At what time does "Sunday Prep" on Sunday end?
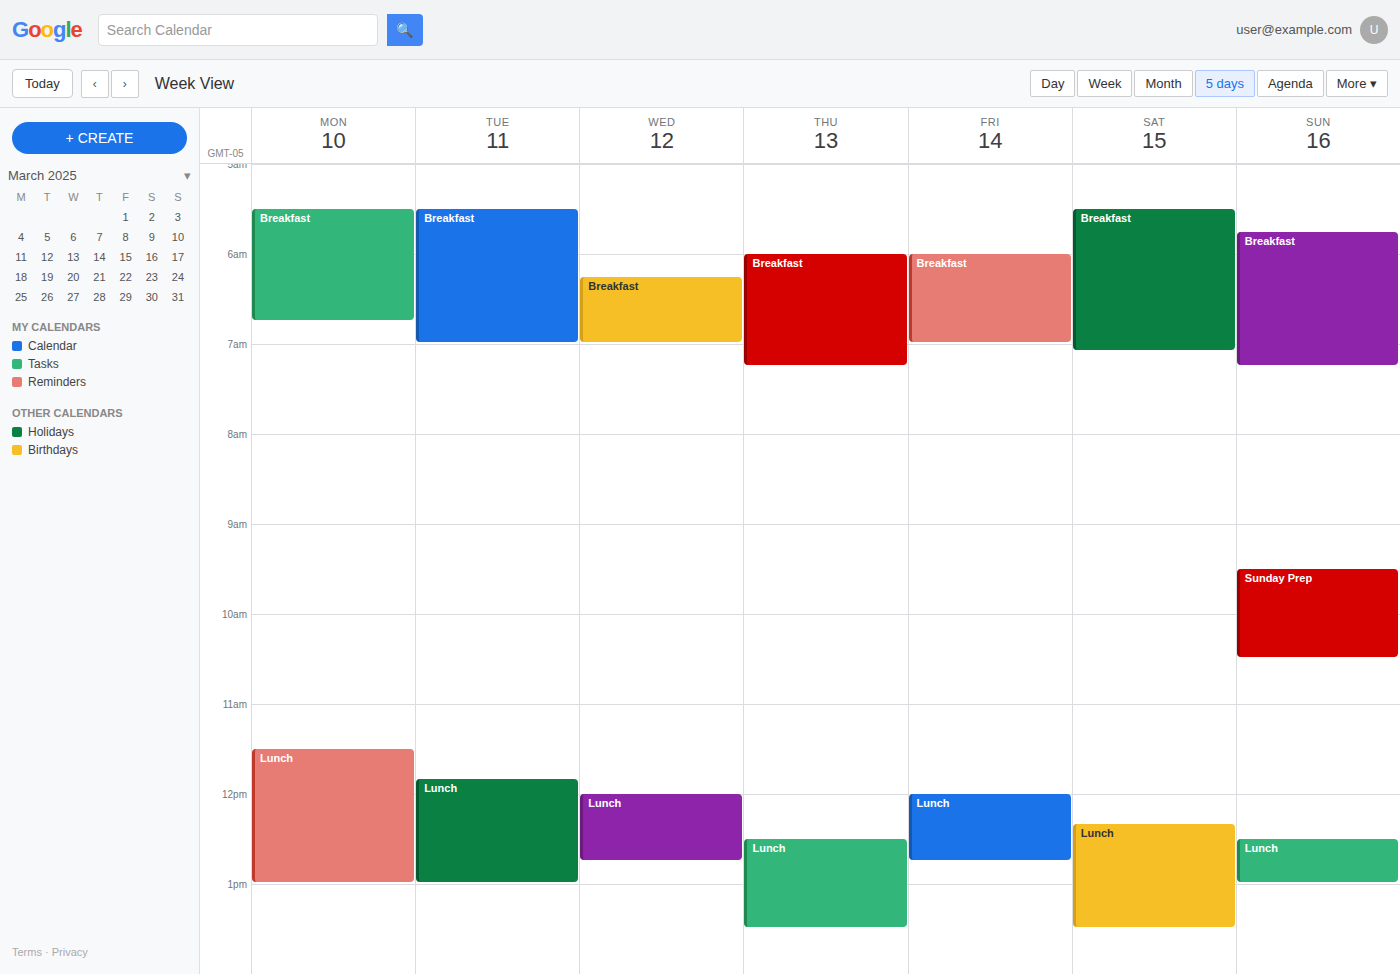
10:30 AM